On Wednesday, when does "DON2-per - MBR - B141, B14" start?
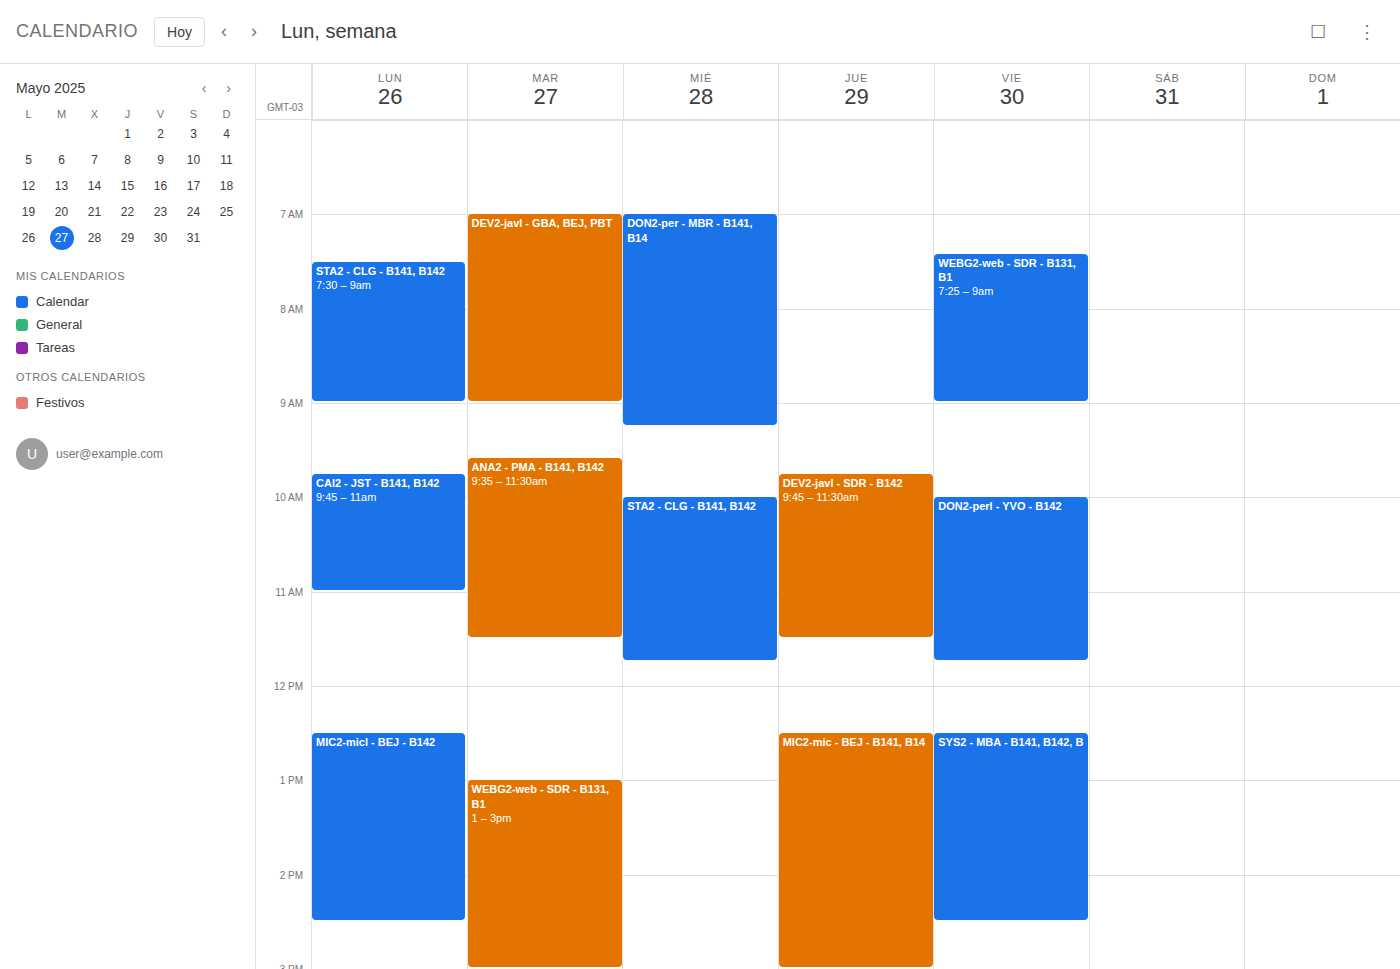
7:00 AM